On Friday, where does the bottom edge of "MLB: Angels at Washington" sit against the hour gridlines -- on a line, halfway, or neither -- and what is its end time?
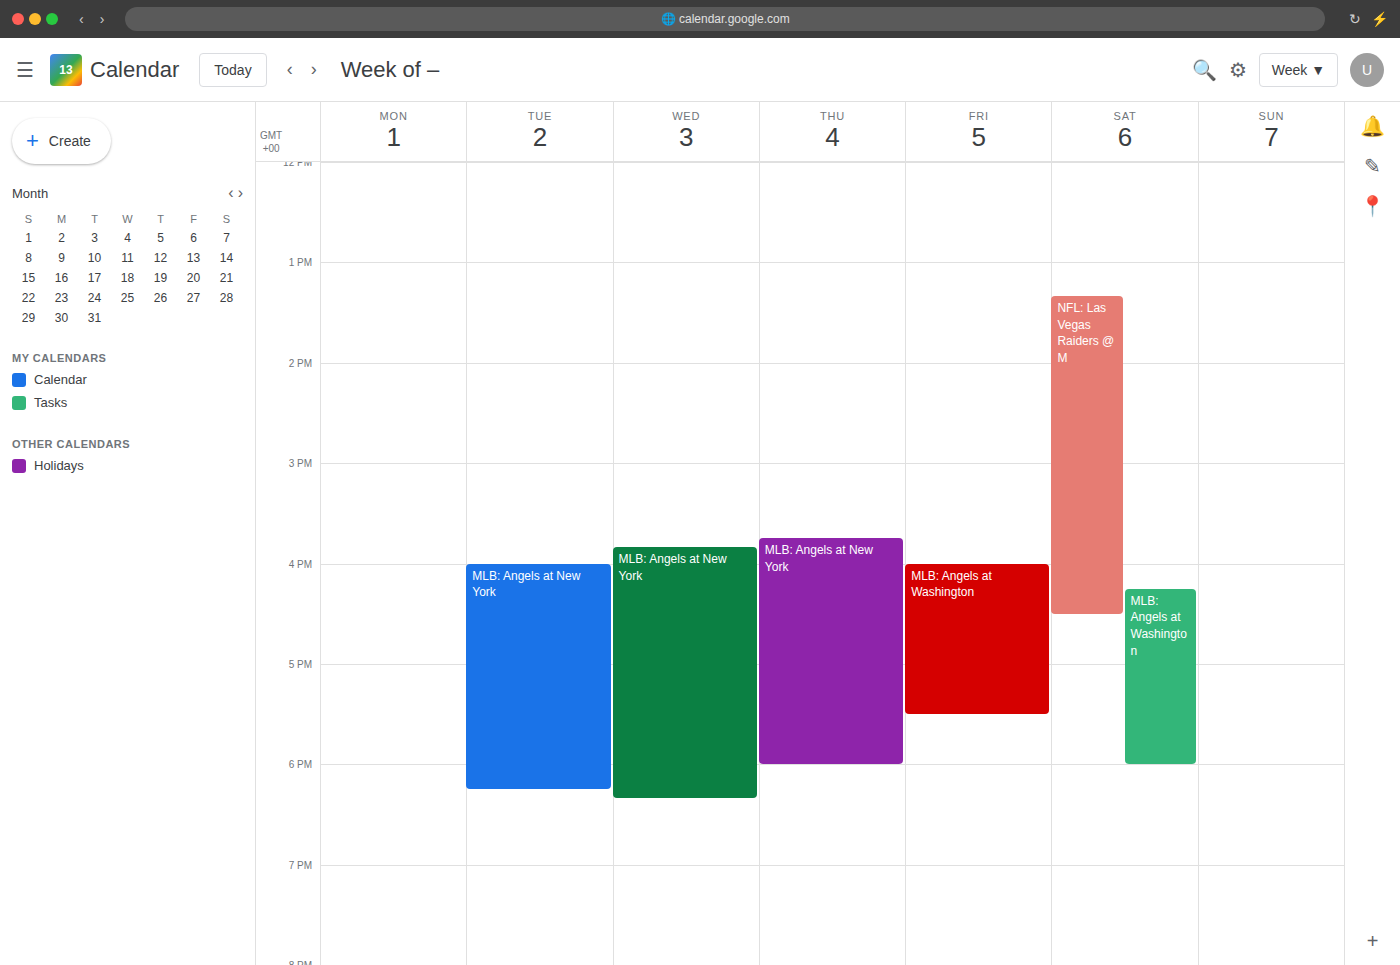
5:30 PM -- halfway between the 5 PM and 6 PM lines.